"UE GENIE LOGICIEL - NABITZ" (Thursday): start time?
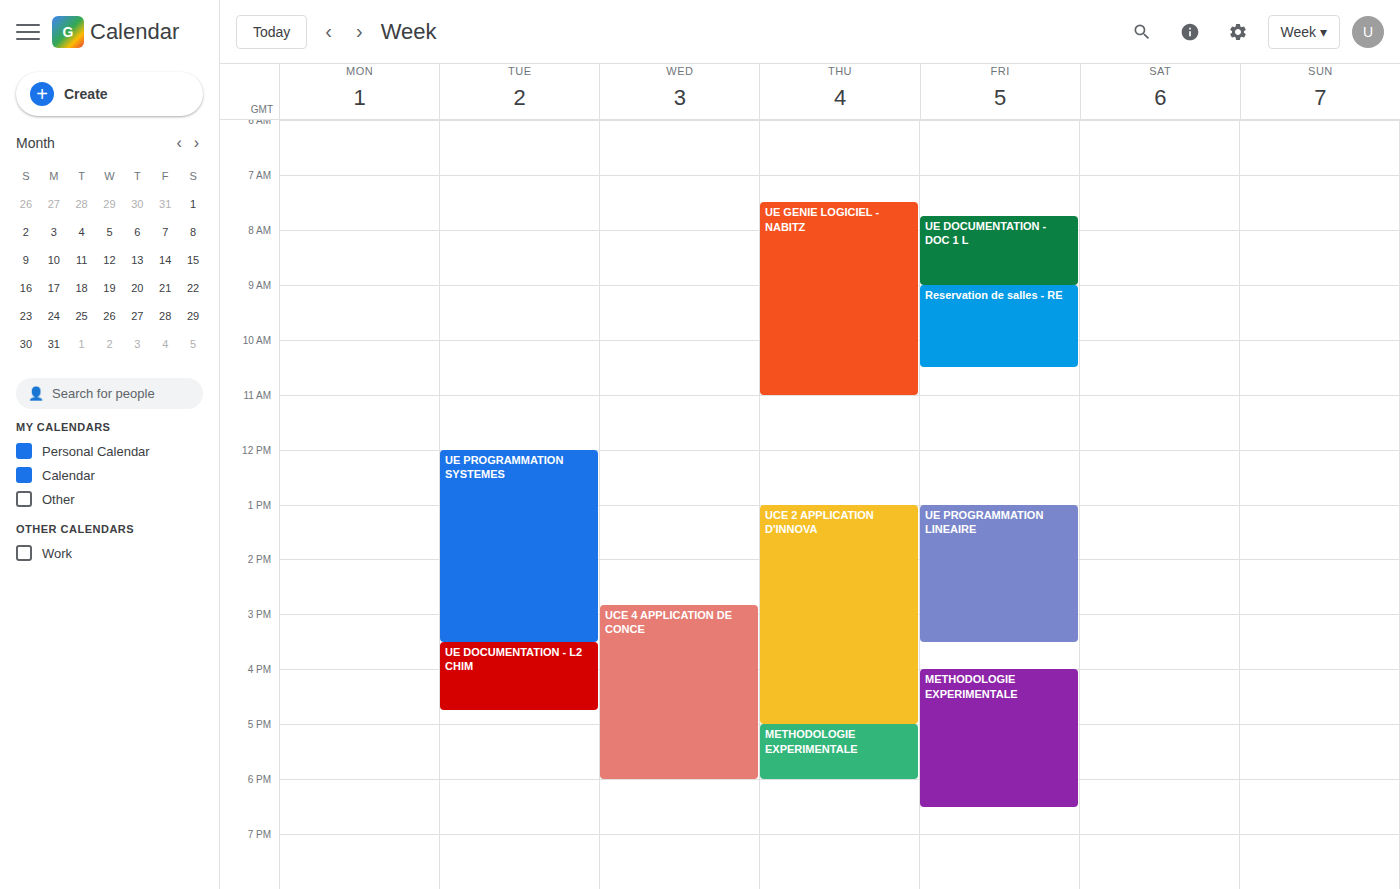
7:30 AM